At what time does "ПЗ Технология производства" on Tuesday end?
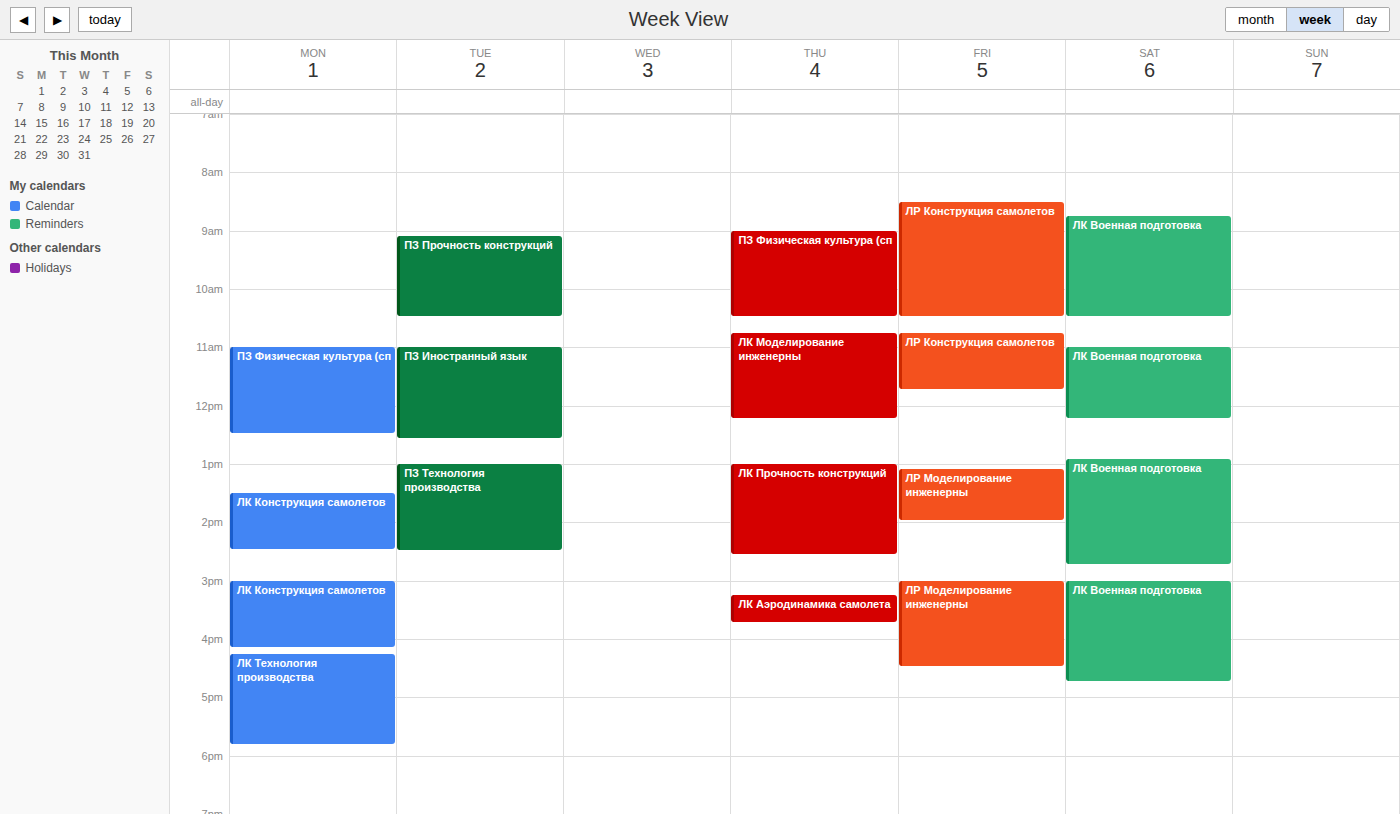
2:30 PM